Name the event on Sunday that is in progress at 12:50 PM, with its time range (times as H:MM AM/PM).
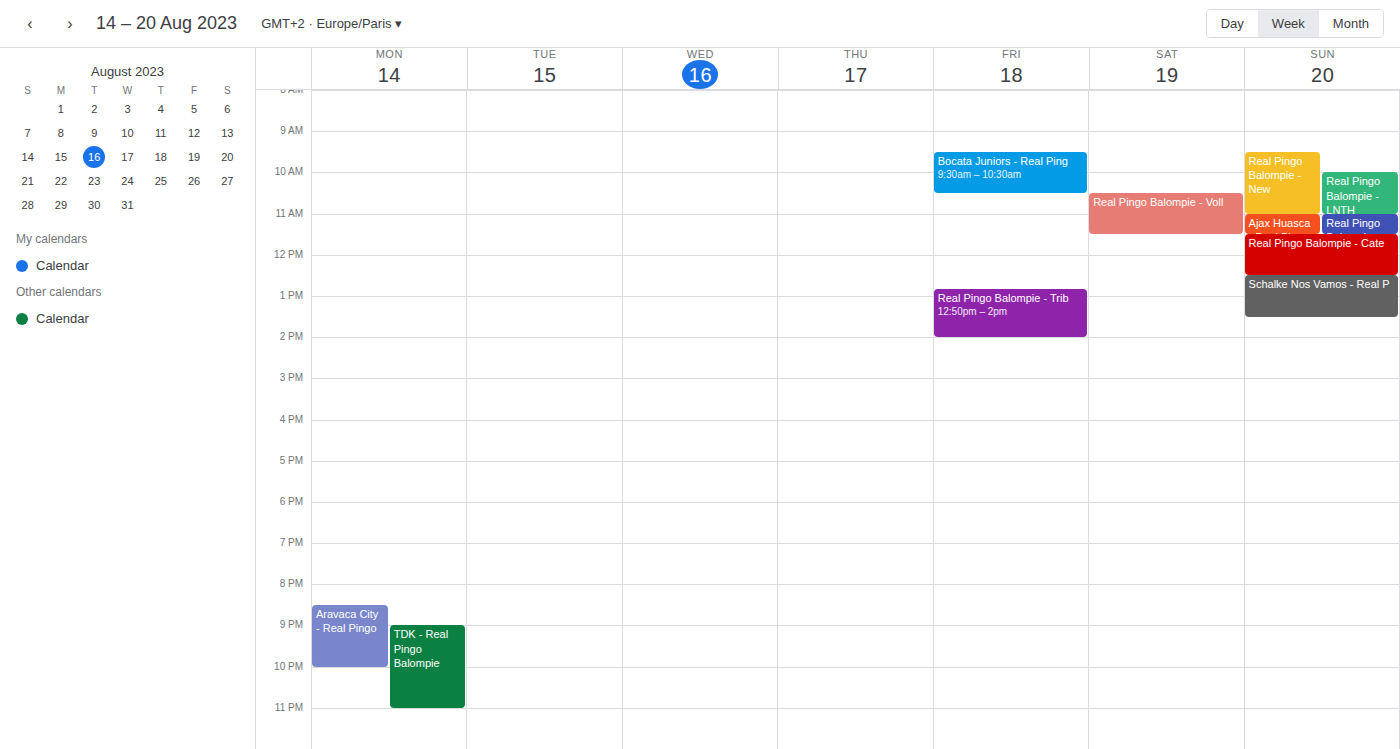
"Schalke Nos Vamos - Real P", 12:30 PM to 1:30 PM